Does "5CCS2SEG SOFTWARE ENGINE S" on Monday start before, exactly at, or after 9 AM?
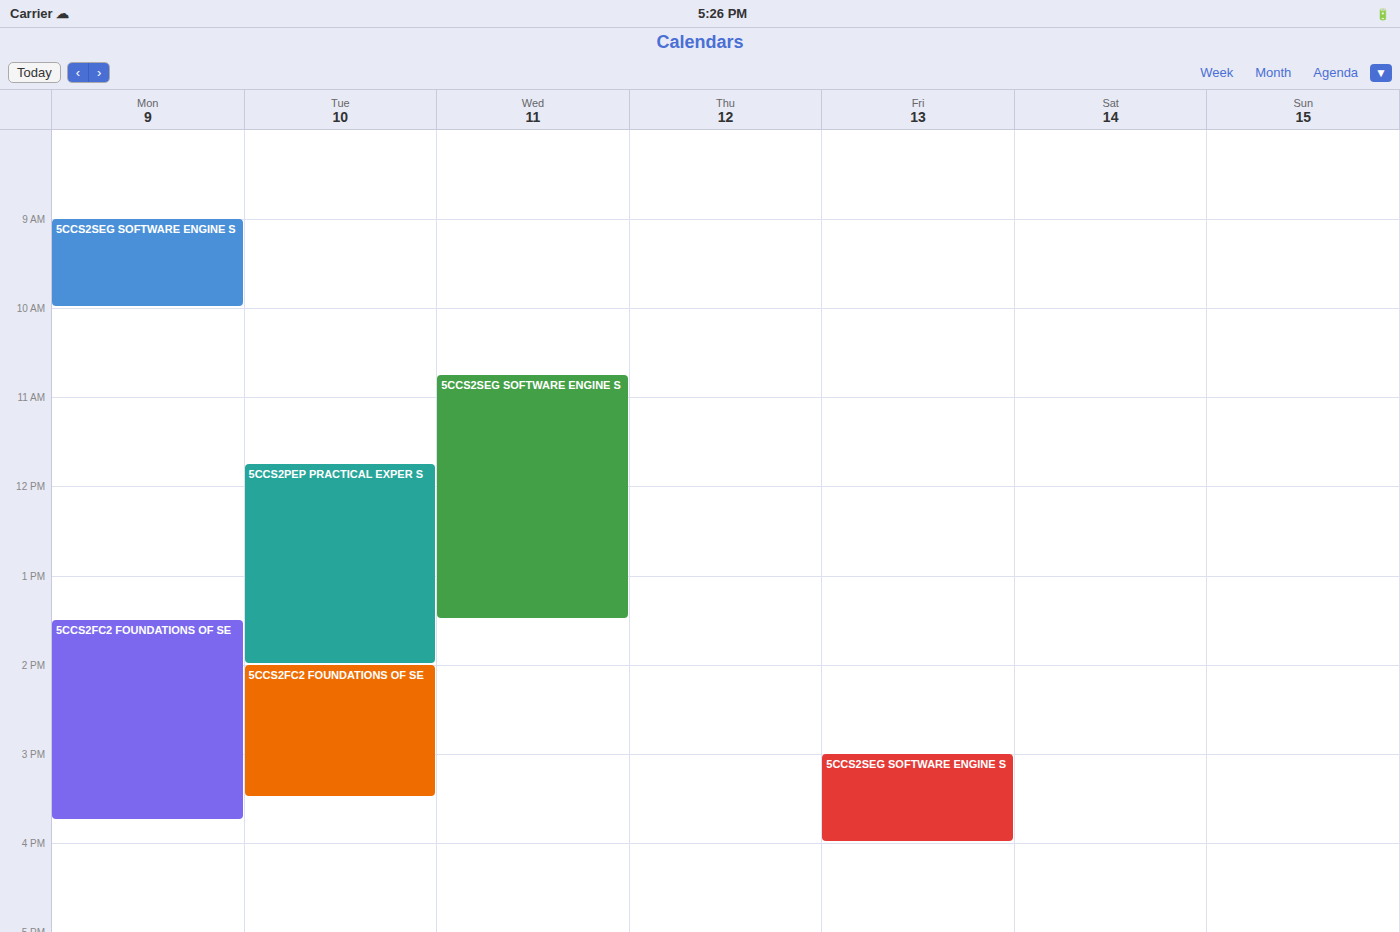
9:00 AM -- exactly at 9 AM, on the 9 AM line.